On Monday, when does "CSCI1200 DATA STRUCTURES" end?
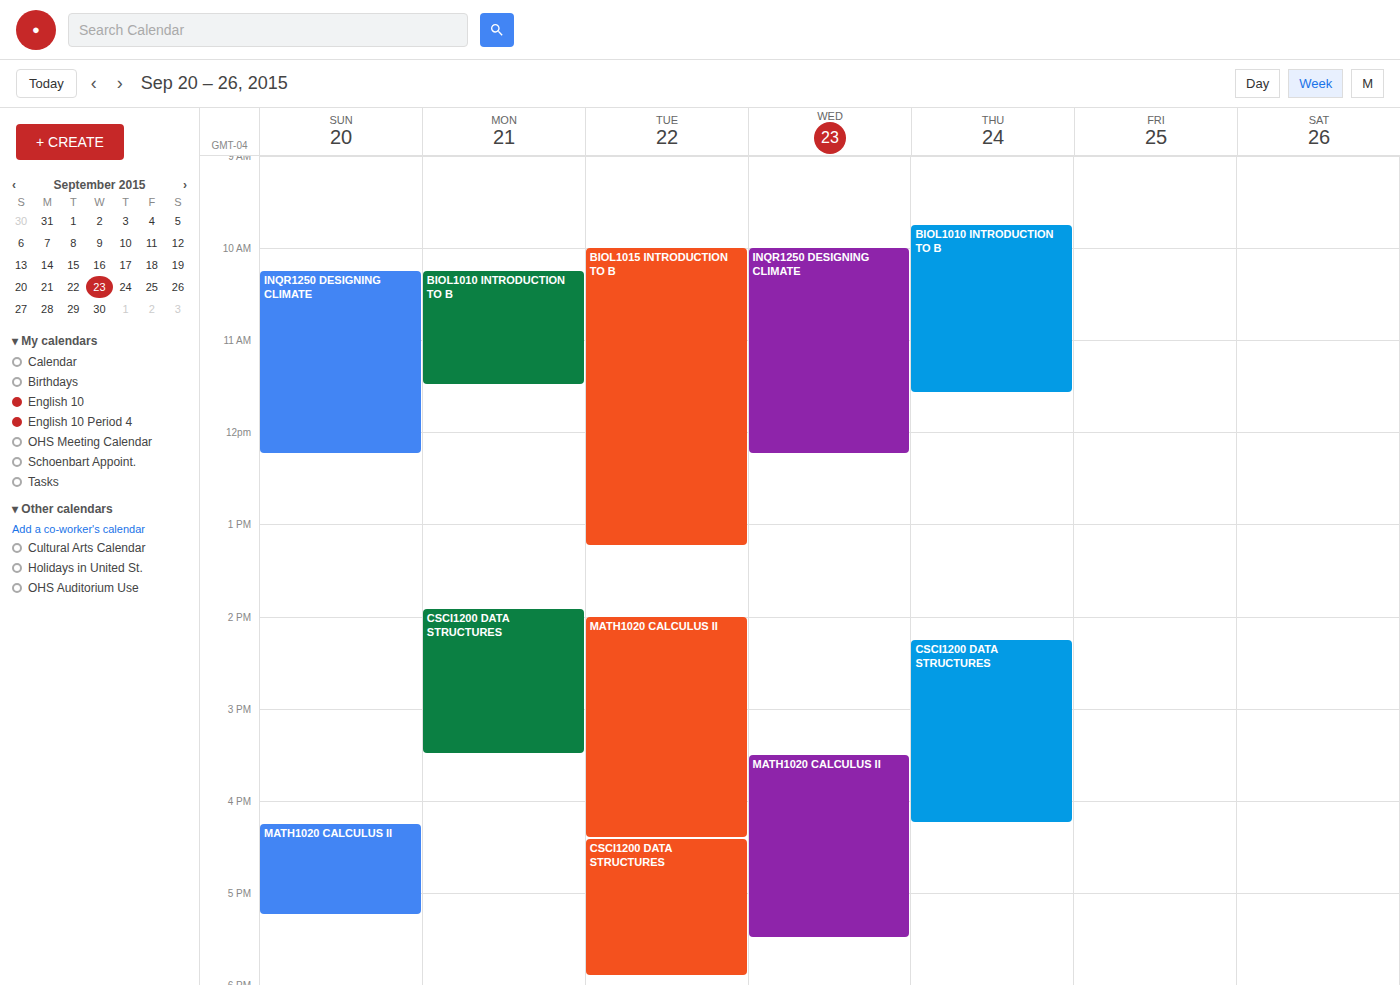
3:30 PM